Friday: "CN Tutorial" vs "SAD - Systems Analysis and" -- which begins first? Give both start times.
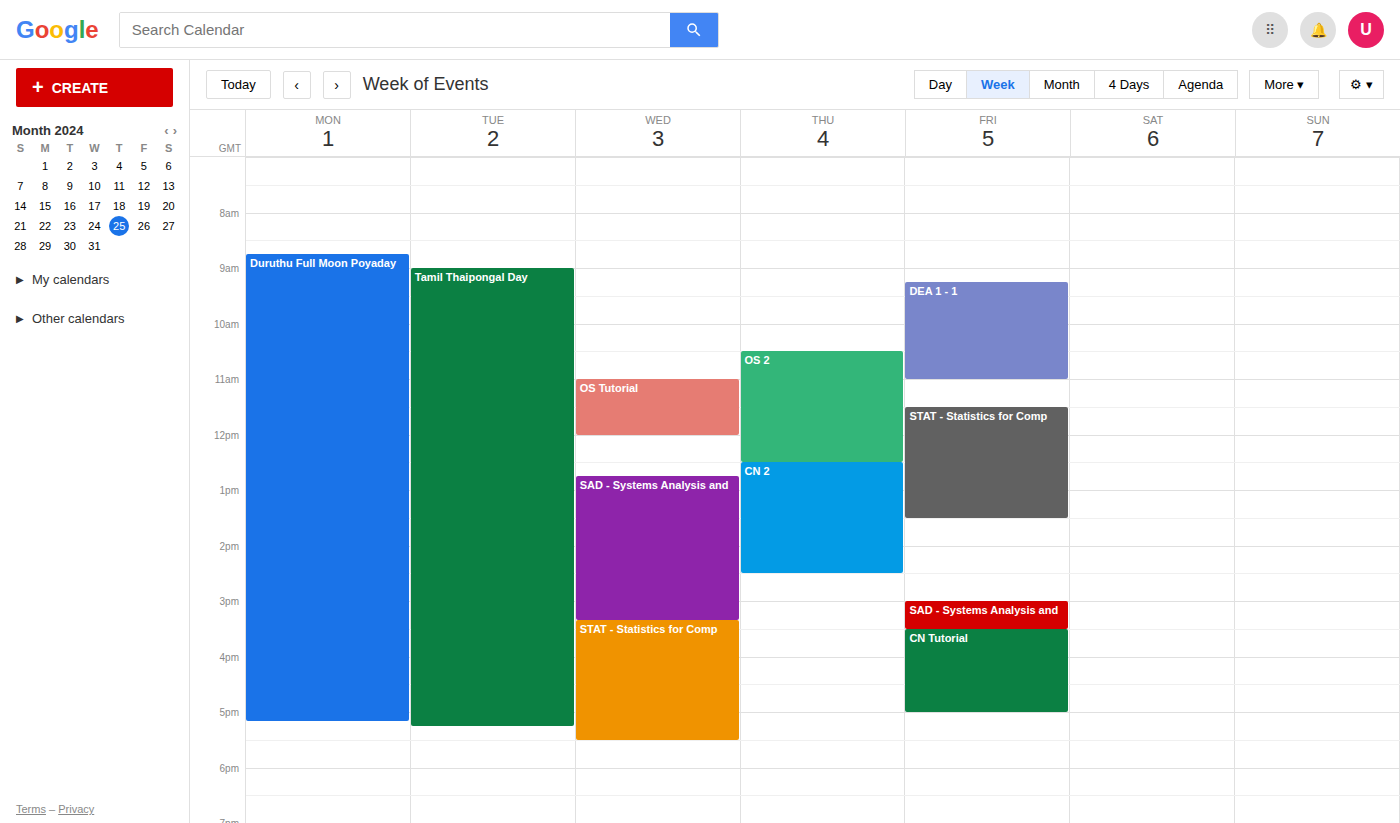
"SAD - Systems Analysis and" 15:00; "CN Tutorial" 15:30.